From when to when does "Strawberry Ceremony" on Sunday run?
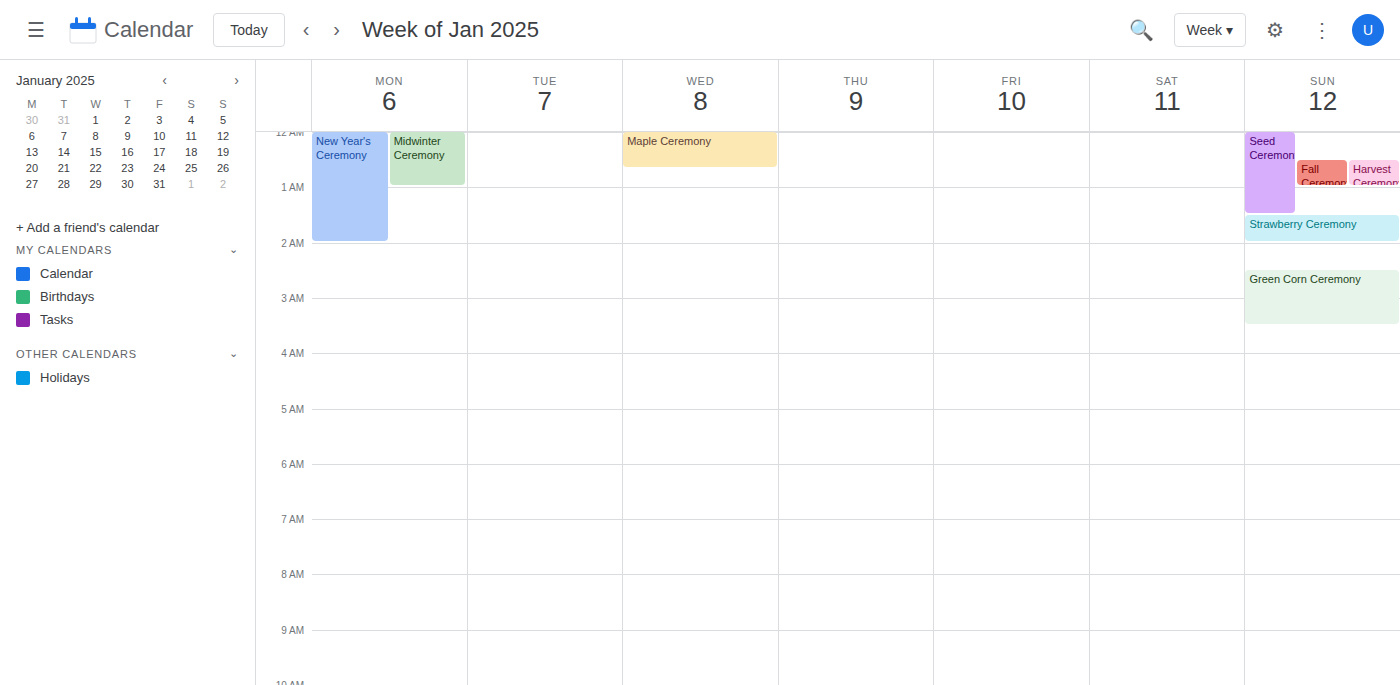
1:30 AM to 2:00 AM